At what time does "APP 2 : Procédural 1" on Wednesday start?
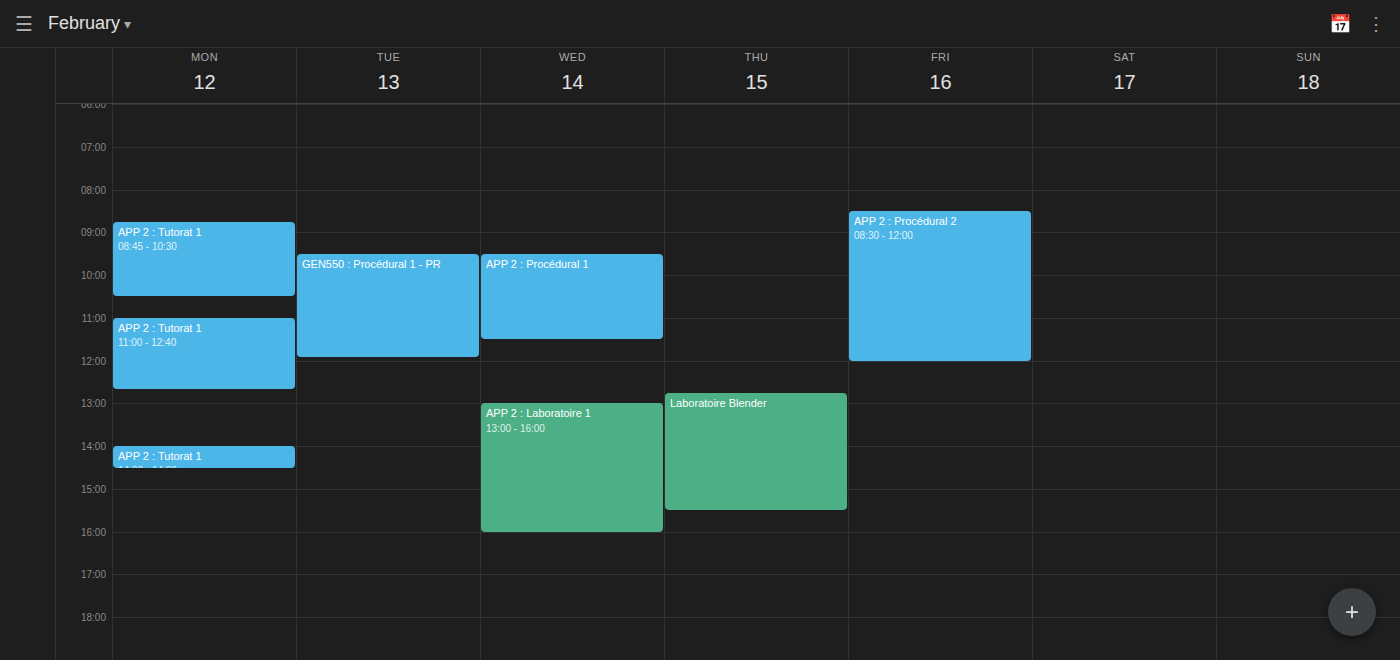
9:30 AM